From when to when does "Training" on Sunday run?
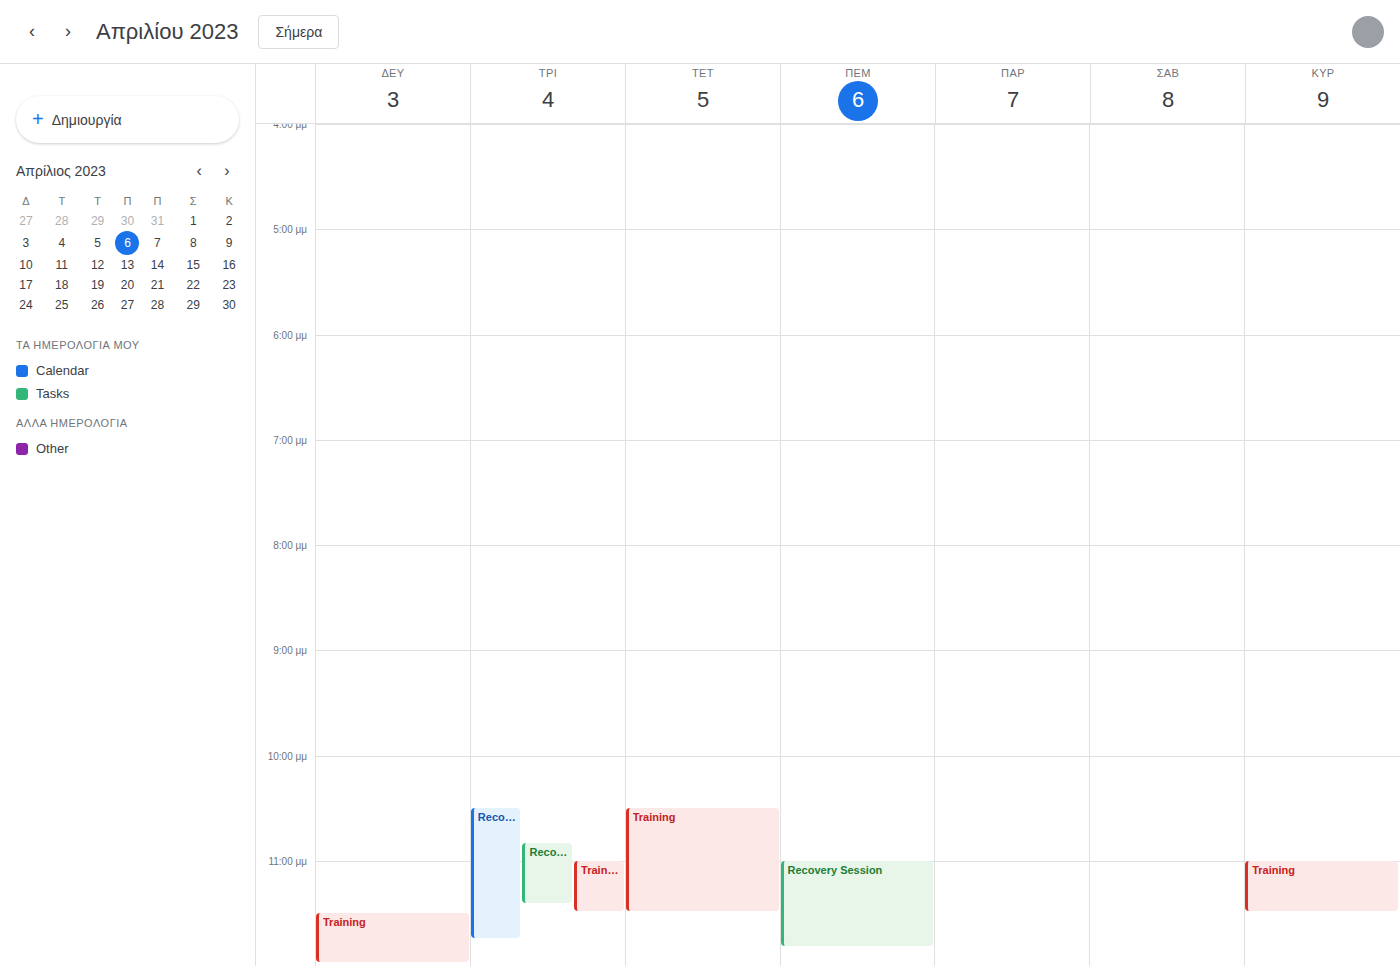
23:00 to 23:30